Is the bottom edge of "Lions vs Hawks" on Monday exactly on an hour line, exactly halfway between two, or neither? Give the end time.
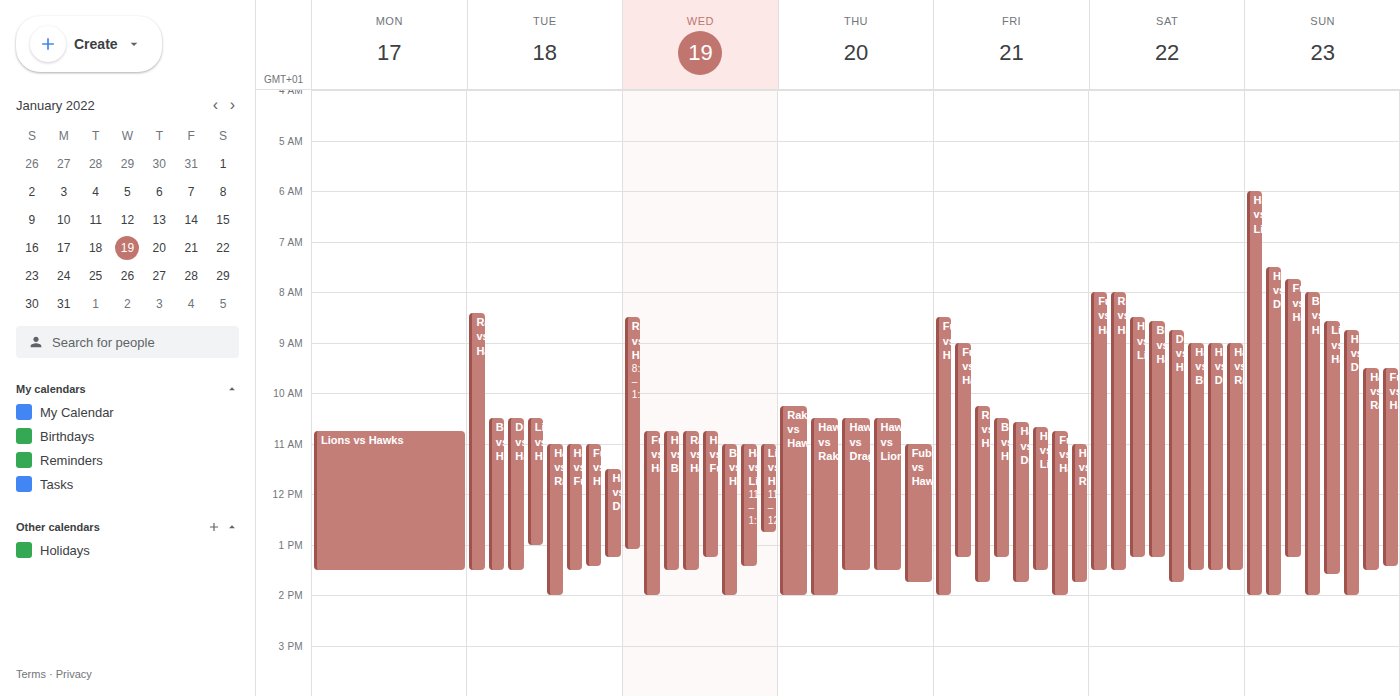
1:30 PM -- halfway between the 1 PM and 2 PM lines.